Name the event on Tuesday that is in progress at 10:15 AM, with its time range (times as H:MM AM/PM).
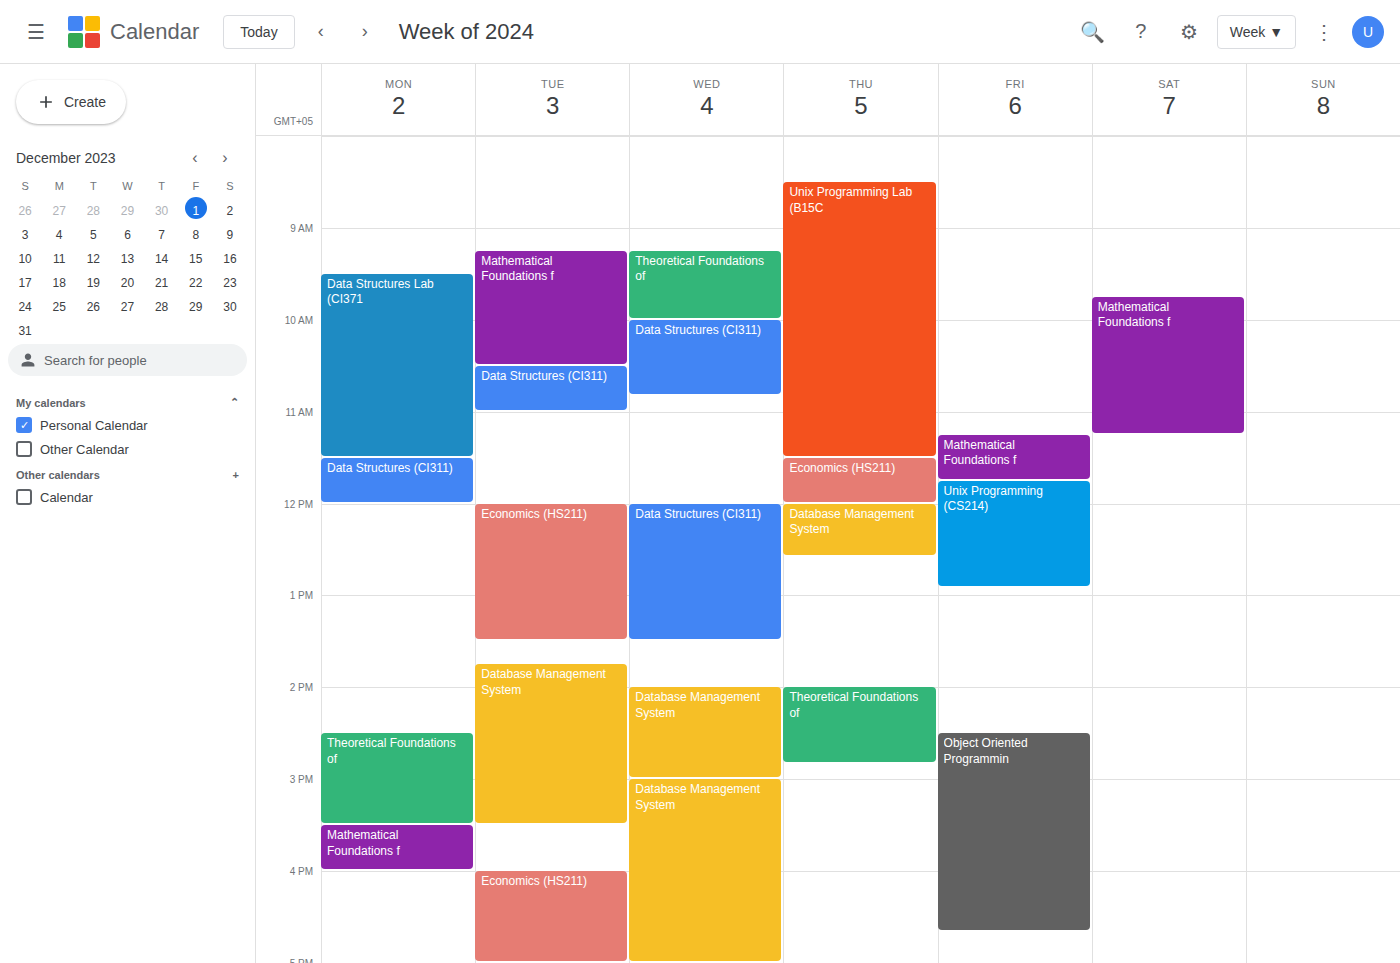
"Mathematical Foundations f", 9:15 AM to 10:30 AM